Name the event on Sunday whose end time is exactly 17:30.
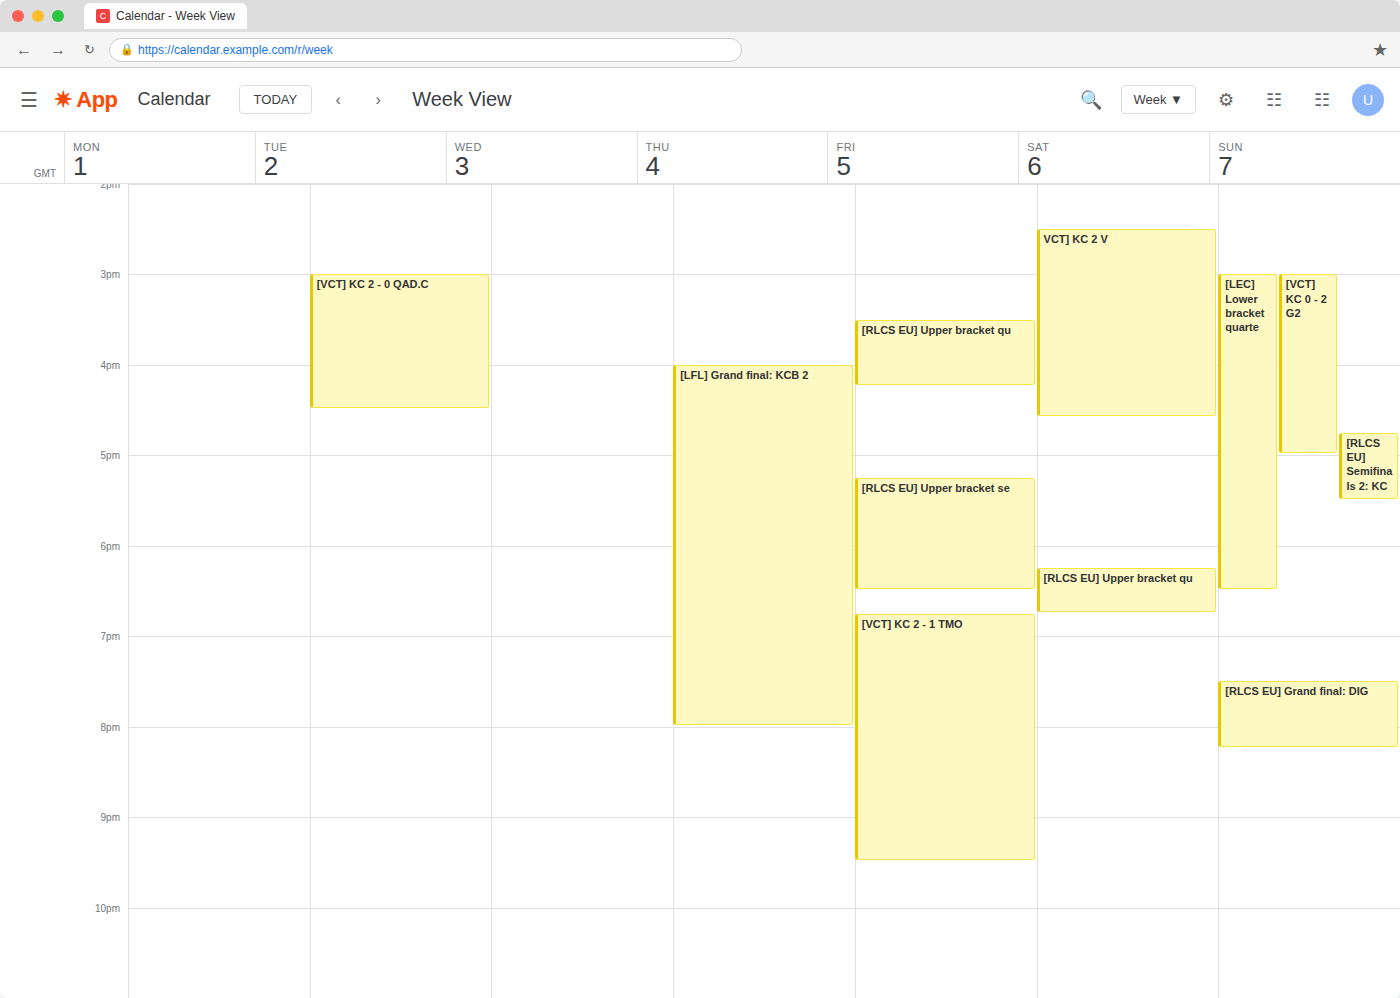
"[RLCS EU] Semifinals 2: KC"